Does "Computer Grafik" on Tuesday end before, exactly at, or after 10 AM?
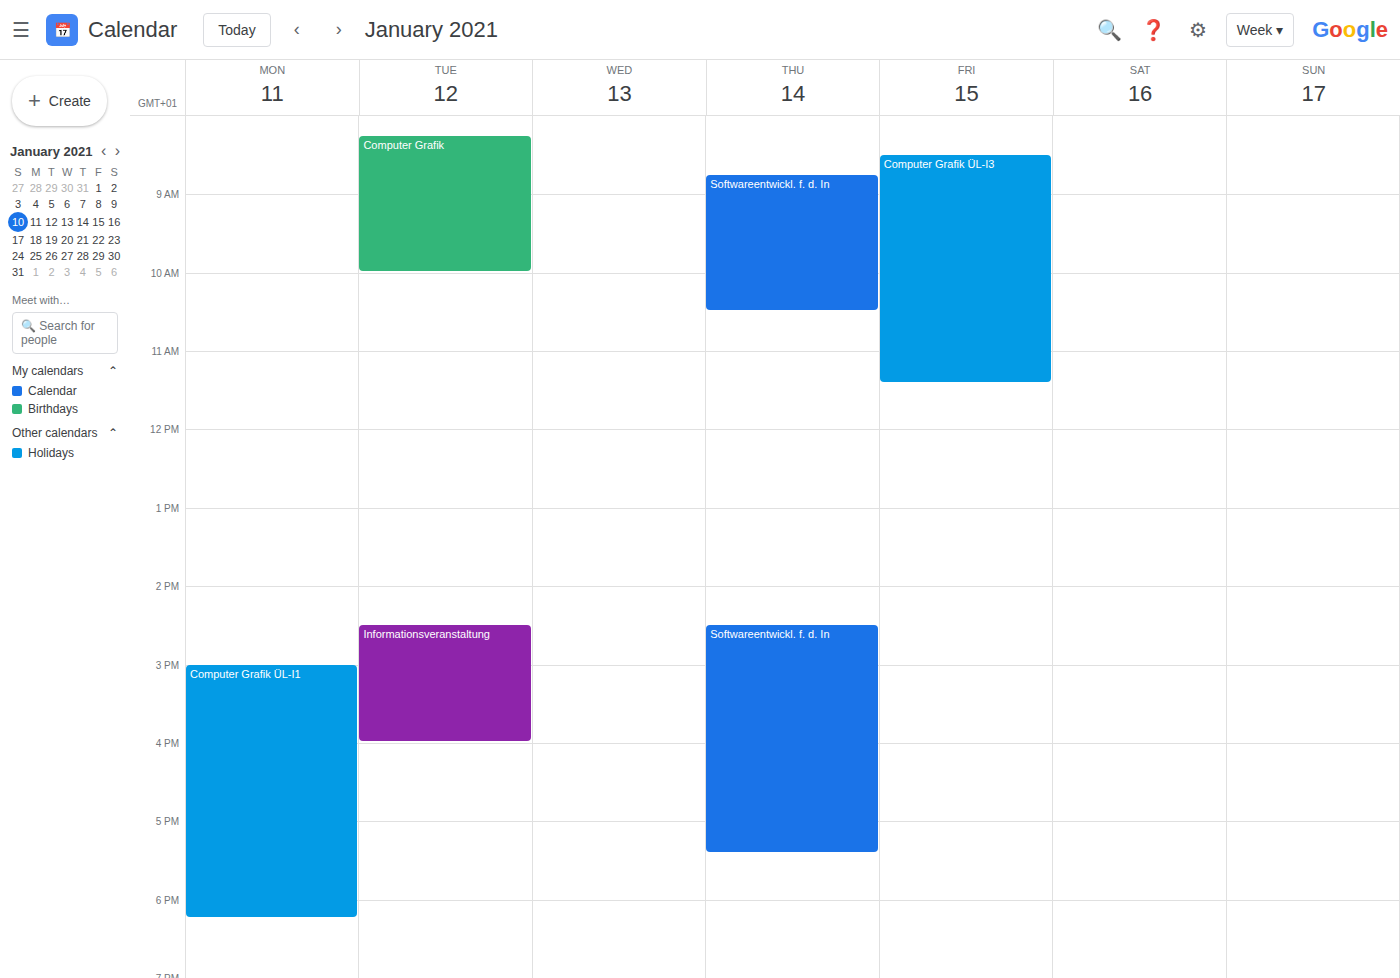
10:00 AM -- exactly at 10 AM, on the 10 AM line.